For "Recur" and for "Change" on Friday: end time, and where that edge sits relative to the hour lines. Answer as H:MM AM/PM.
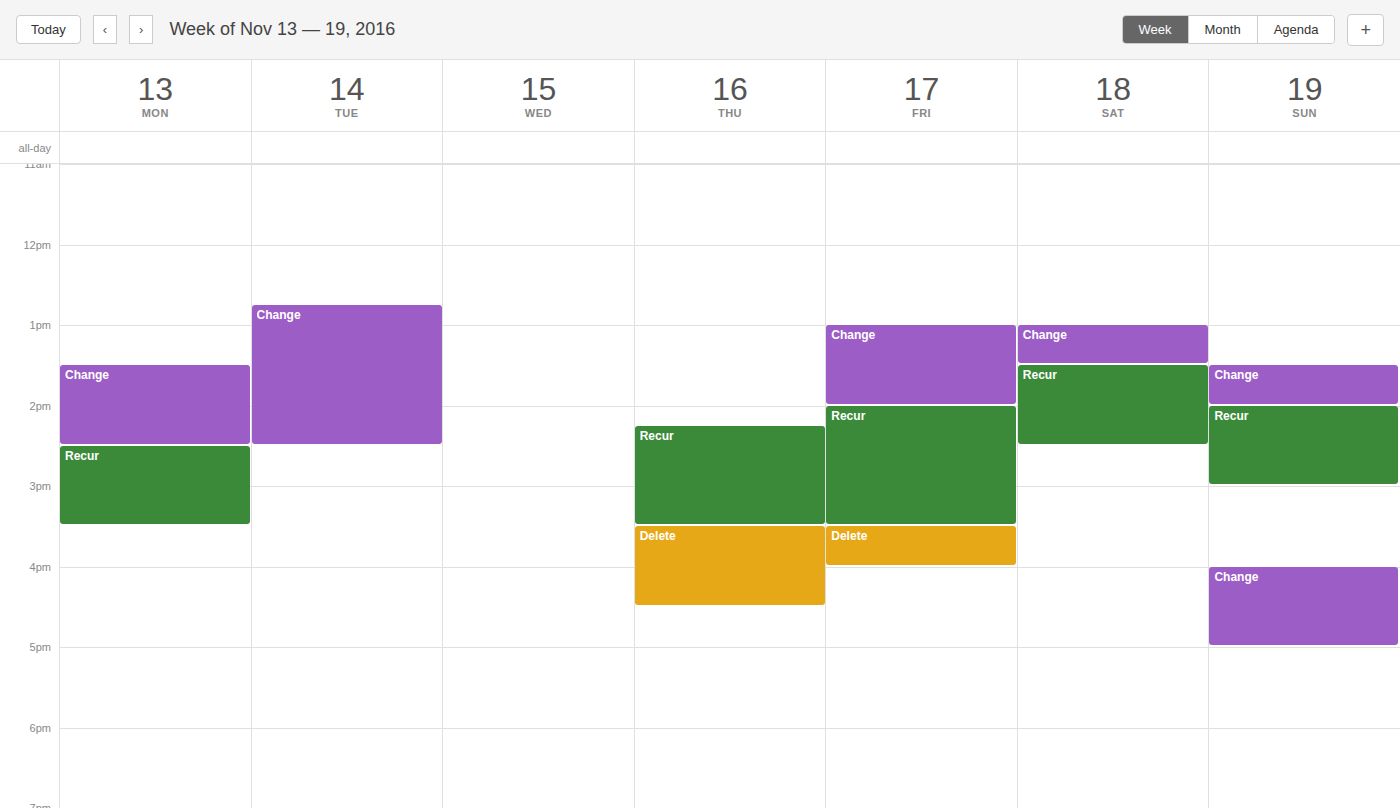
"Recur": 3:30 PM, halfway between the 3 PM and 4 PM lines. "Change": 2:00 PM, exactly on the 2 PM line.